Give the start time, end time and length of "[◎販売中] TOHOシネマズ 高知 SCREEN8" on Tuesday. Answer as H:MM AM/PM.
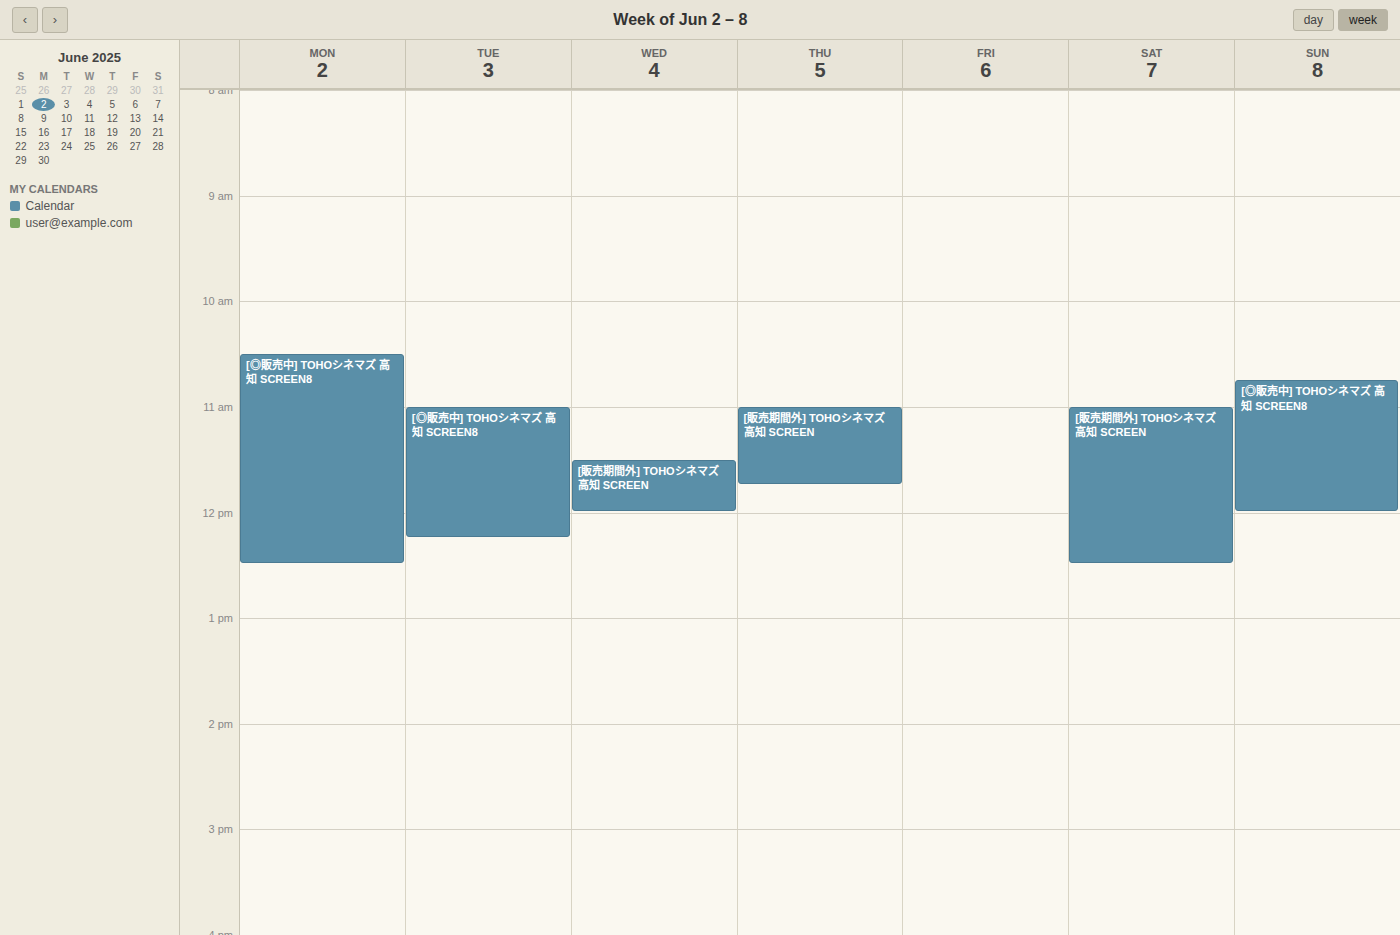
11:00 AM to 12:15 PM, 1 hour 15 minutes